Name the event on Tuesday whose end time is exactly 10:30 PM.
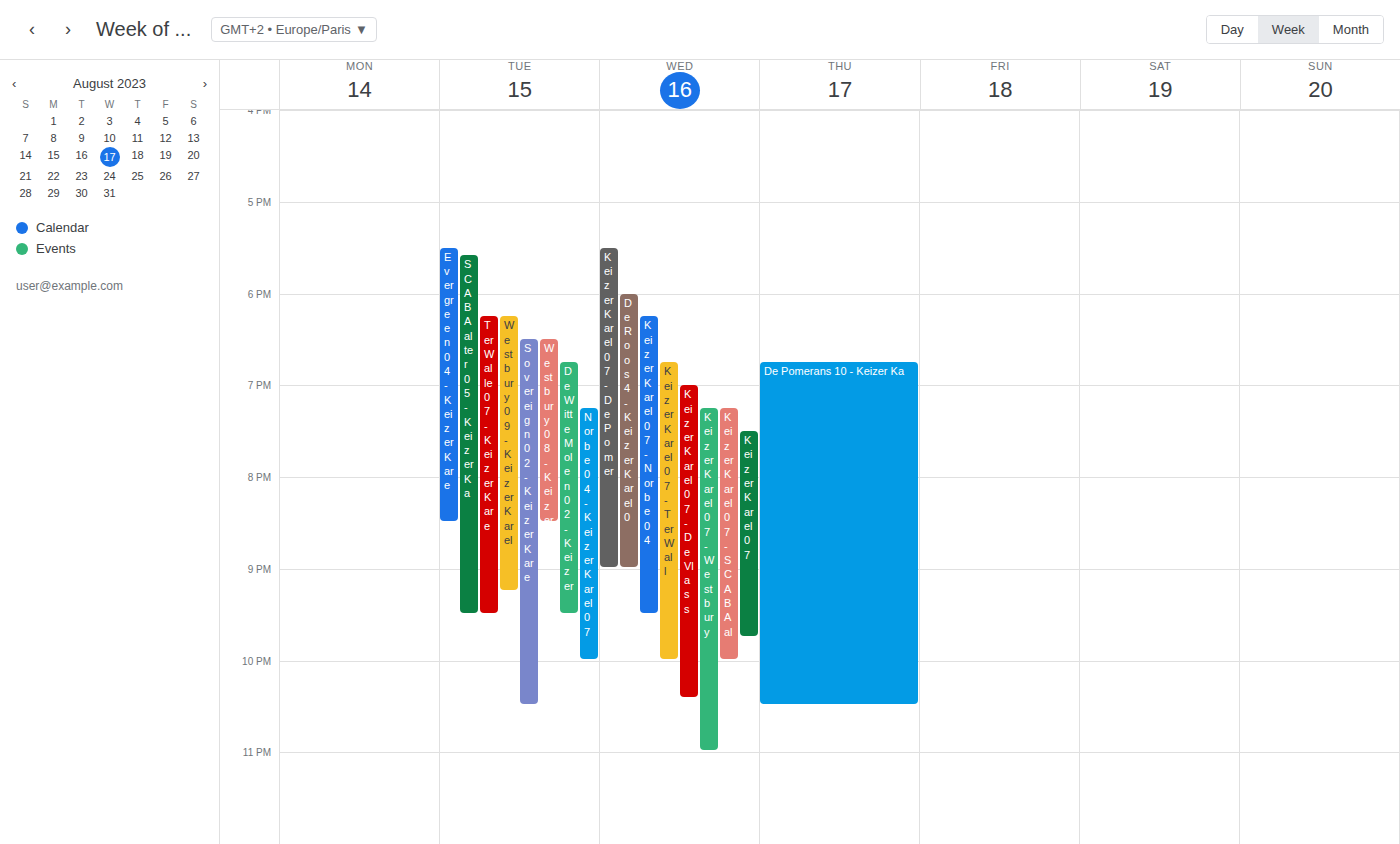
"Sovereign 02 - Keizer Kare"